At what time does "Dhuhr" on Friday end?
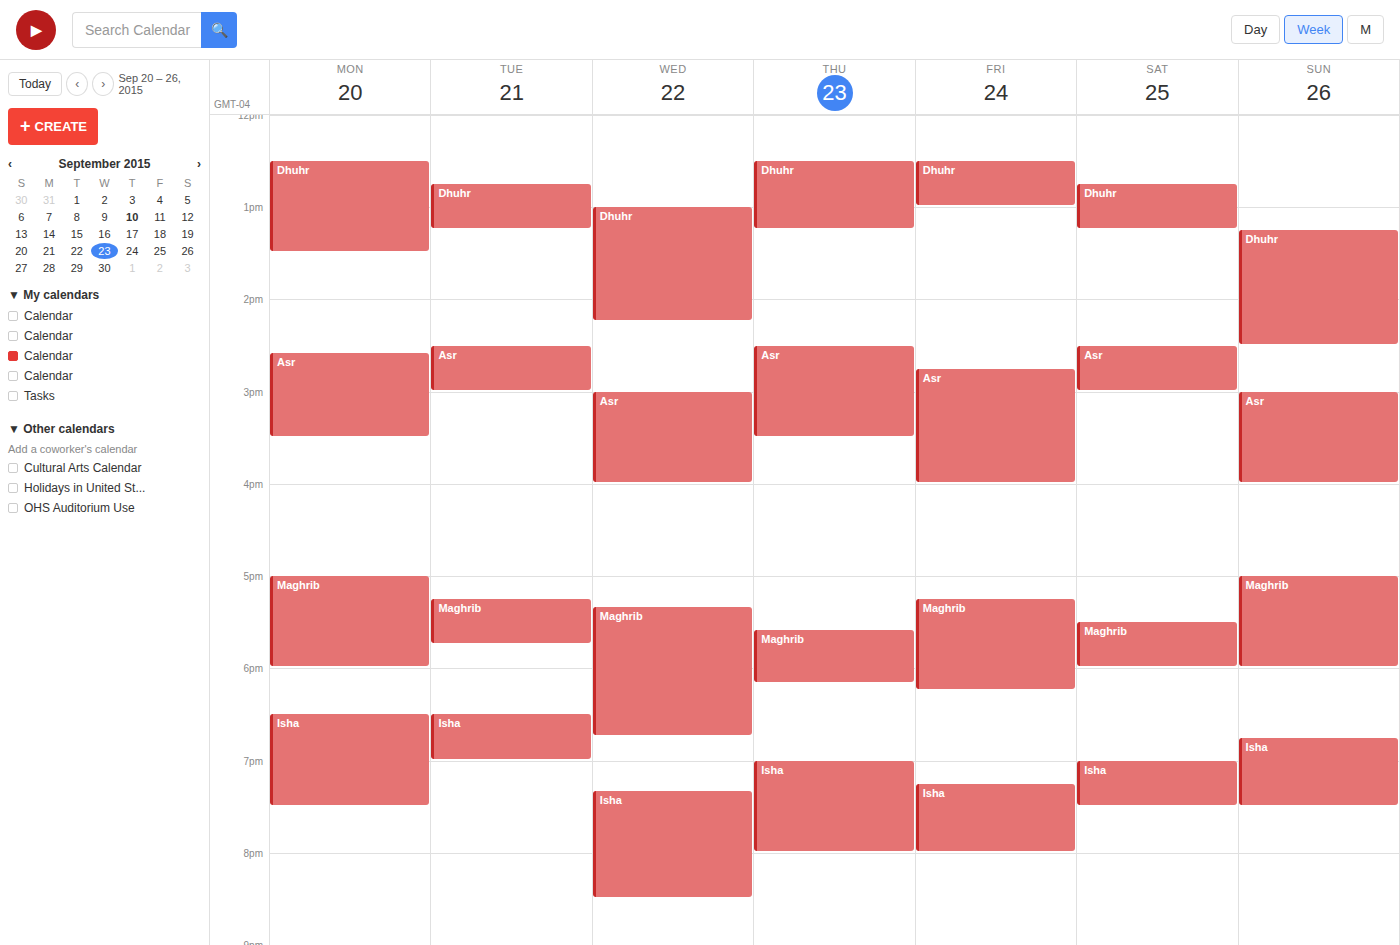
1:00 PM